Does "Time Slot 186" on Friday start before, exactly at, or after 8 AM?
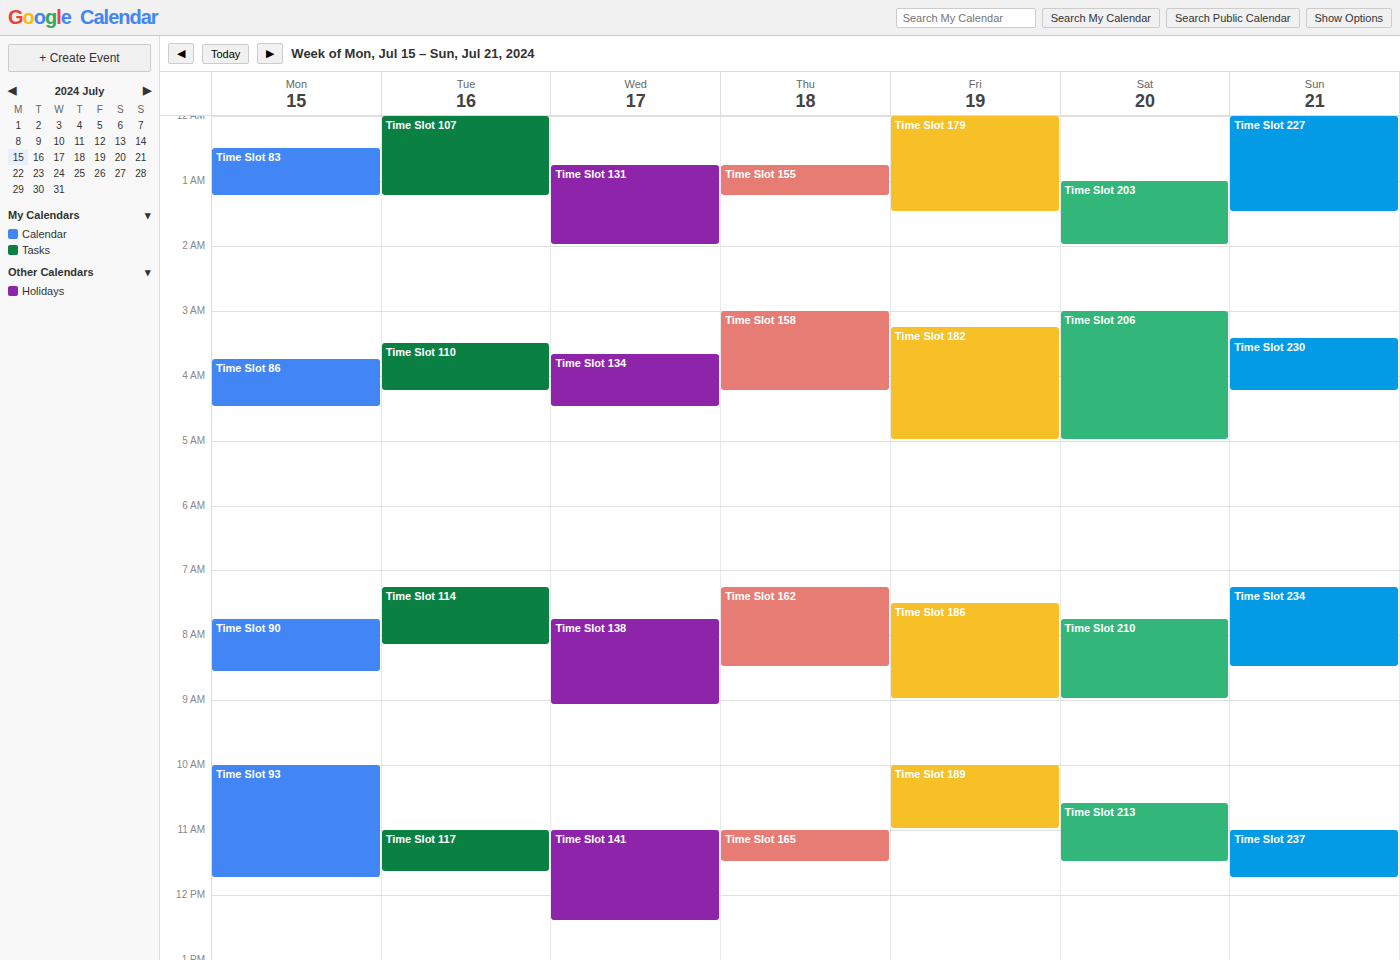
7:30 AM -- before 8 AM, 30 minutes above the 8 AM line.